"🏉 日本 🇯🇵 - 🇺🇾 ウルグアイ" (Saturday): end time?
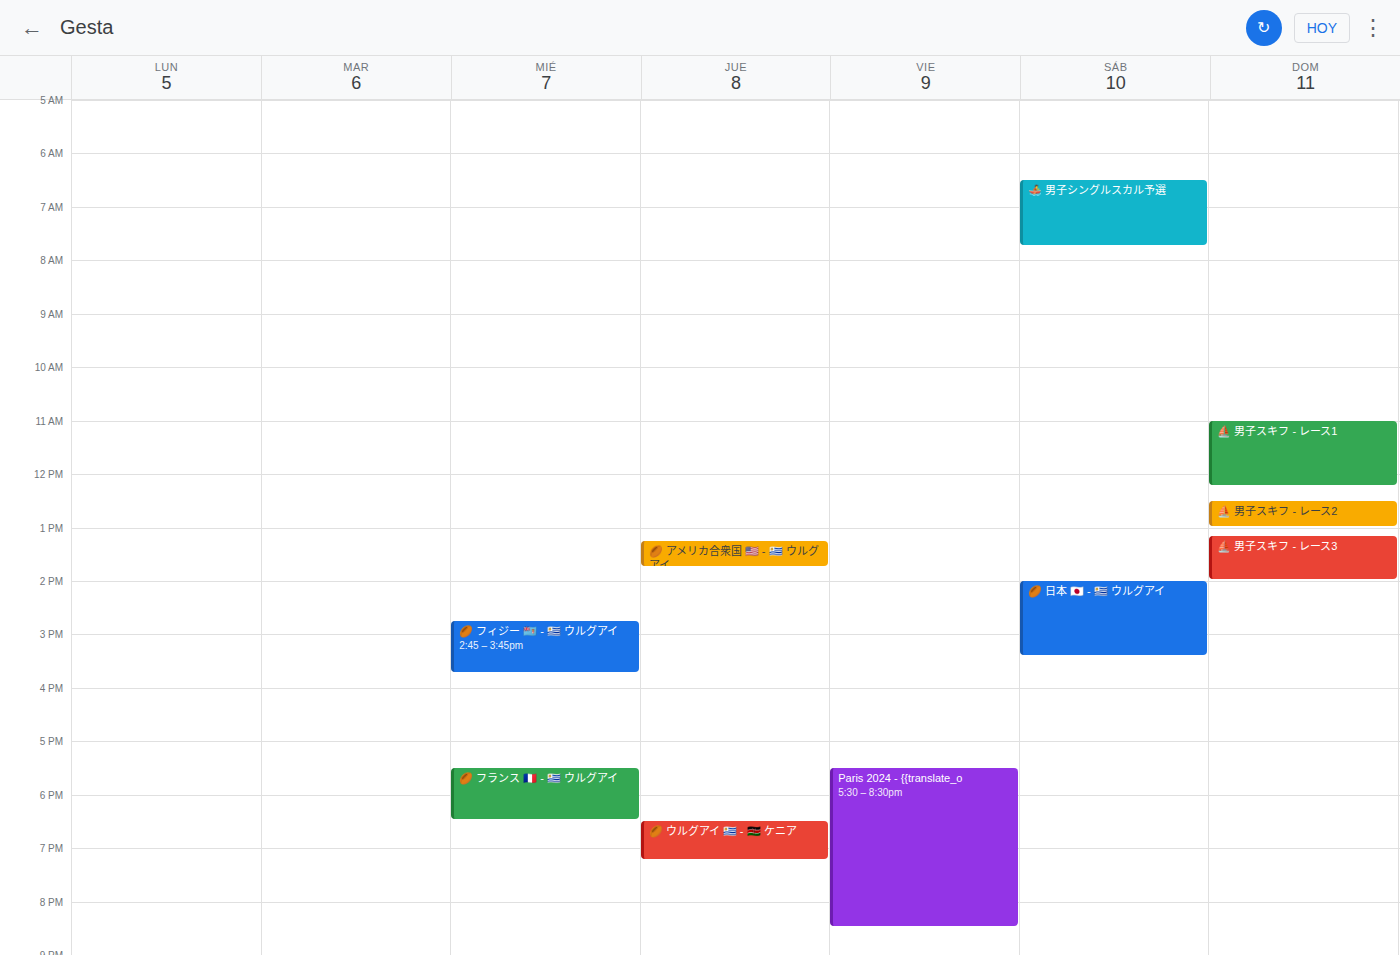
3:25 PM